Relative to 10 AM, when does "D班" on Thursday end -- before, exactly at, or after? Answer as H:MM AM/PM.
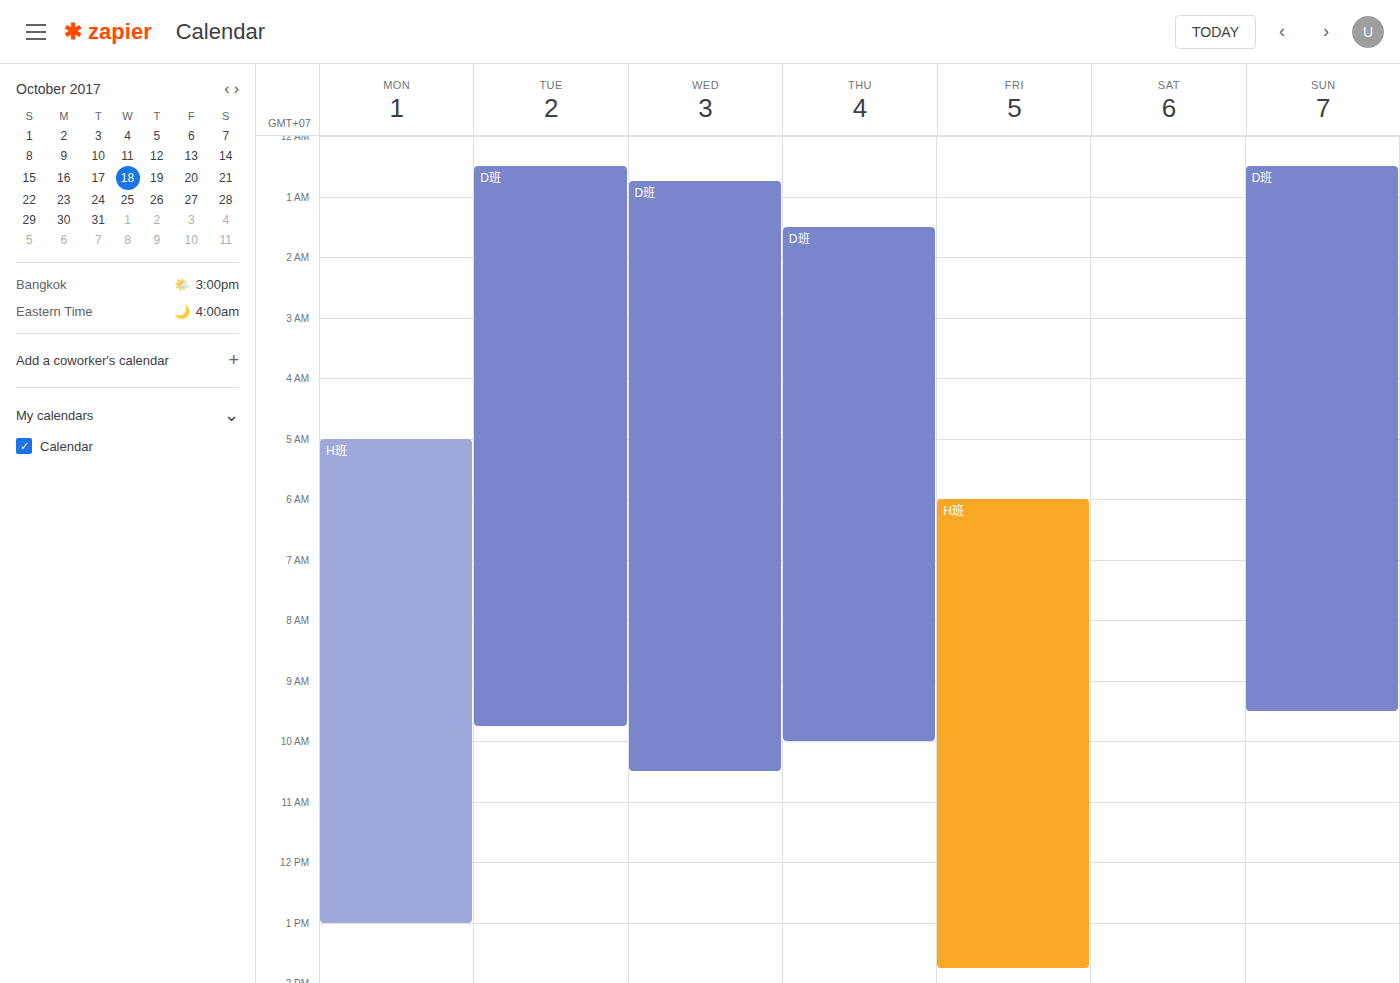
10:00 AM -- exactly at 10 AM, on the 10 AM line.